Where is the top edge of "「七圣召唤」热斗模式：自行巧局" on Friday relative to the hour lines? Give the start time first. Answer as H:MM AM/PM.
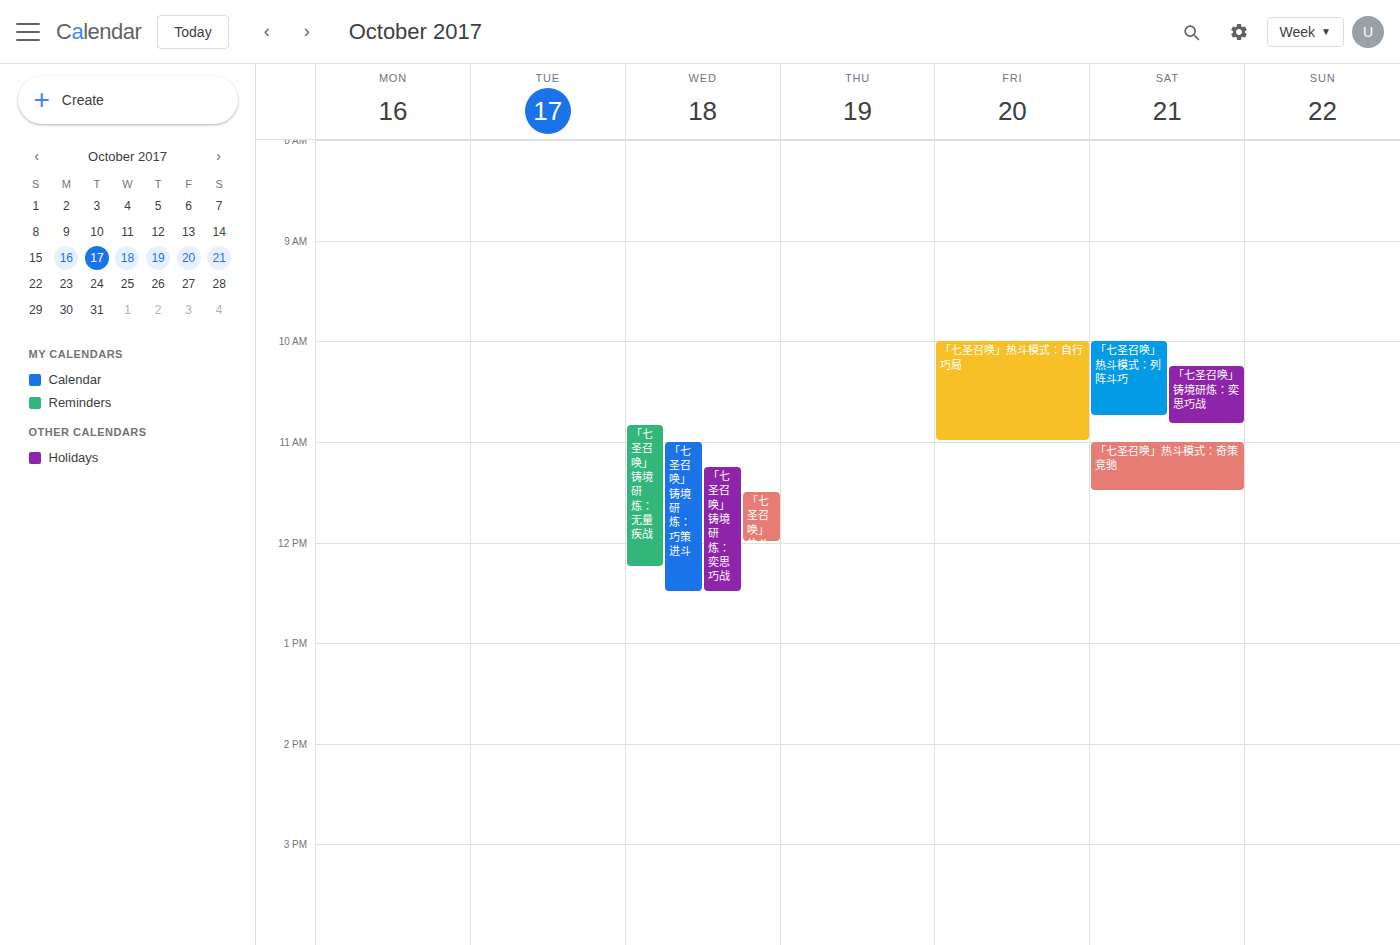
10:00 AM -- exactly on the 10 AM line.